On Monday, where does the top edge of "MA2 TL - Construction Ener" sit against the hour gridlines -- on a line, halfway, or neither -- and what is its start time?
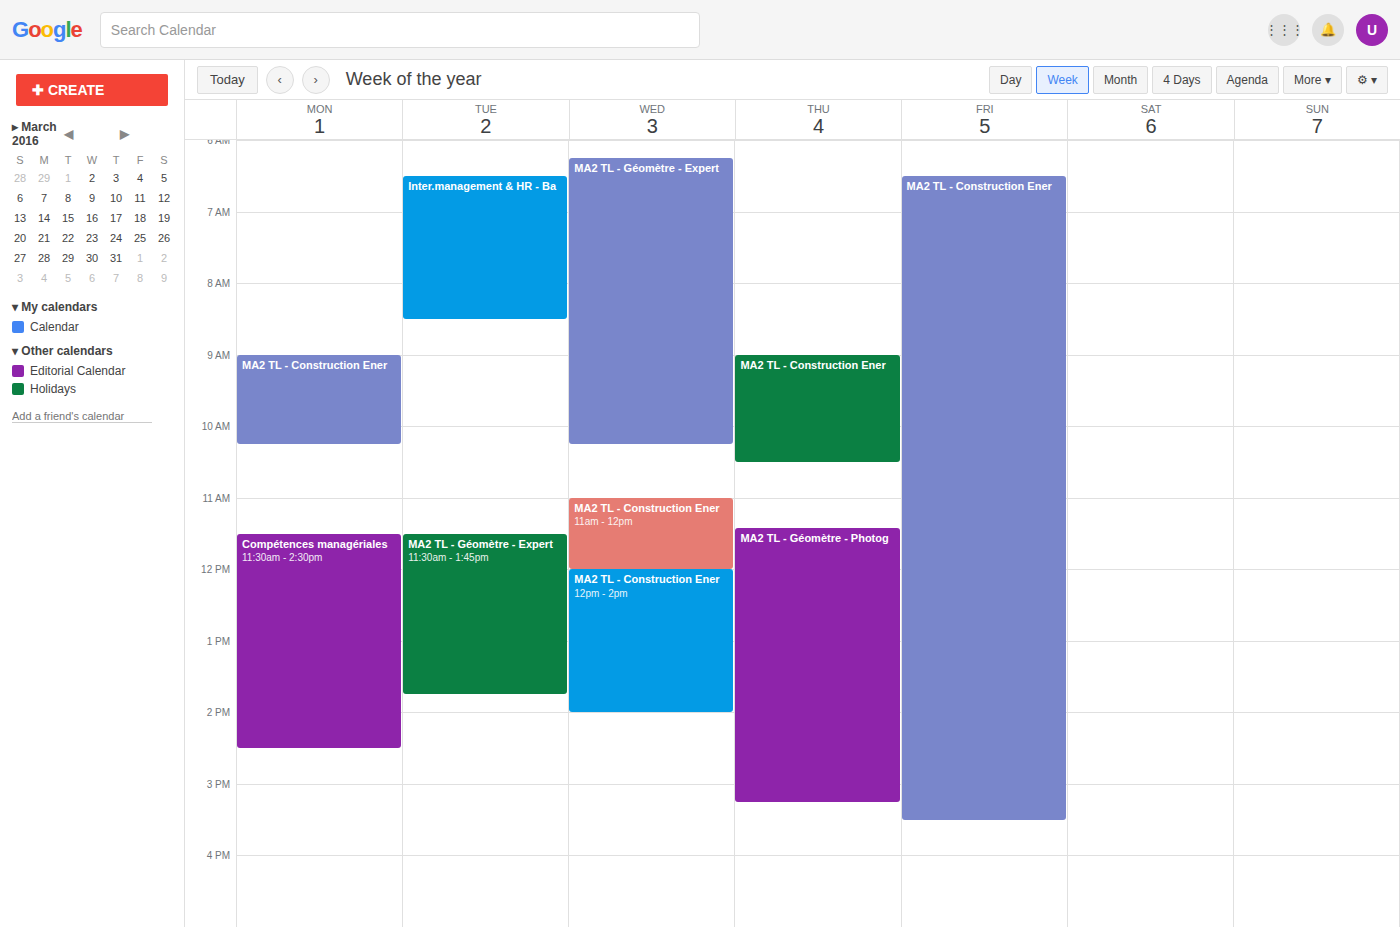
9:00 AM -- exactly on the 9 AM line.